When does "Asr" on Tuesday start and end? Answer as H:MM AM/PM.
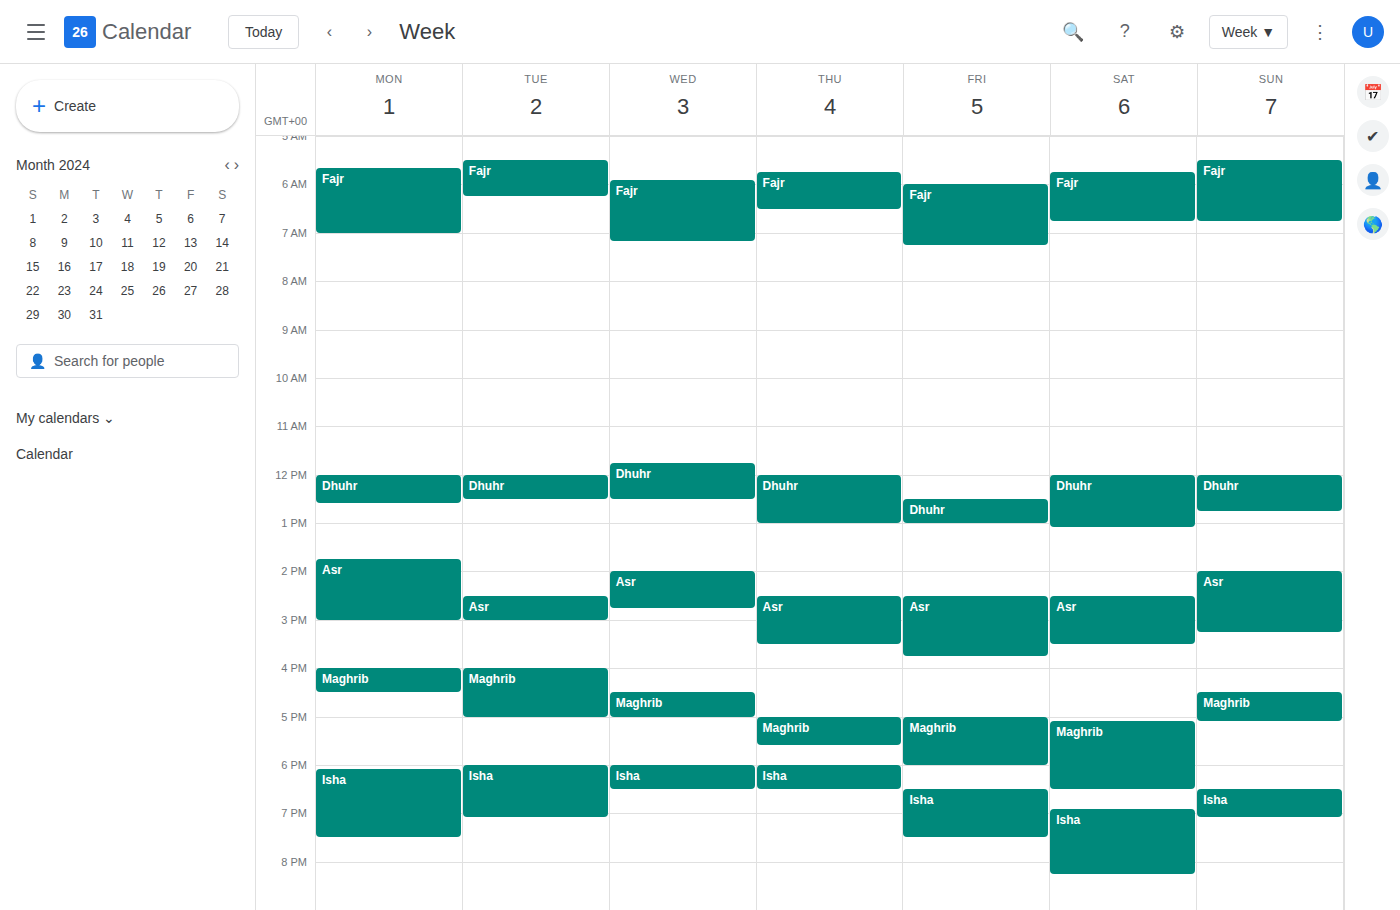
2:30 PM to 3:00 PM